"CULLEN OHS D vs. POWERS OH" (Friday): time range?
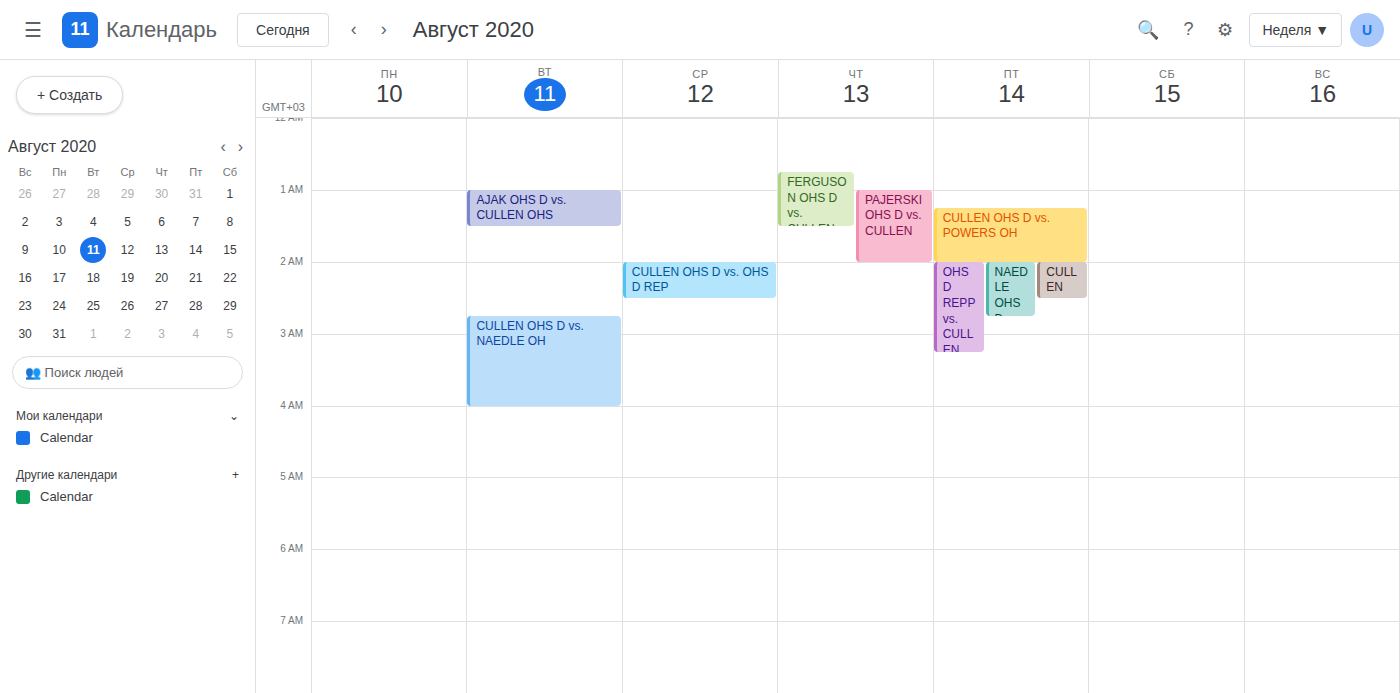
1:15 AM to 2:00 AM